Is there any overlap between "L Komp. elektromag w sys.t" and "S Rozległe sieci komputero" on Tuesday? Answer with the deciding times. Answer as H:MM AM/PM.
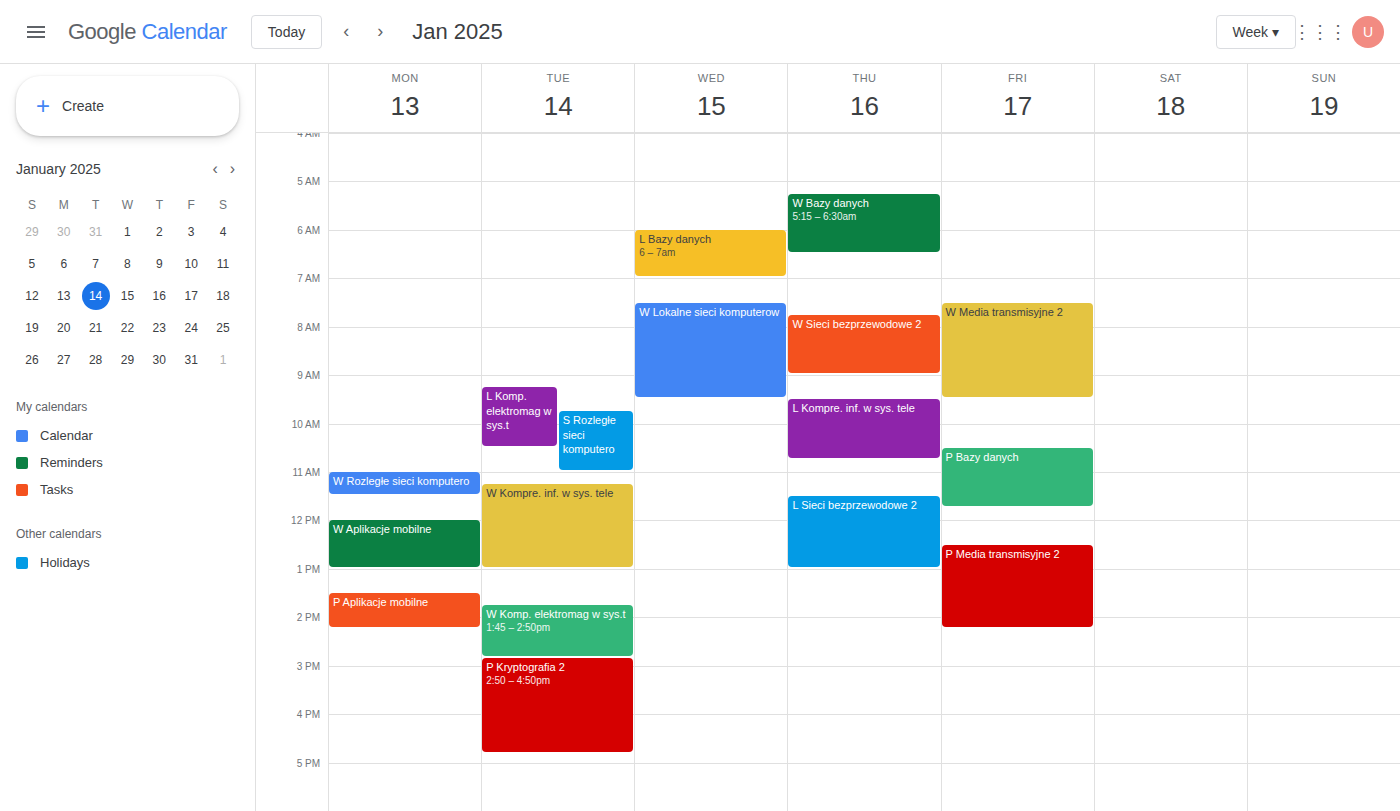
"S Rozległe sieci komputero" starts at 9:45 AM, before "L Komp. elektromag w sys.t" ends at 10:30 AM -- they overlap.